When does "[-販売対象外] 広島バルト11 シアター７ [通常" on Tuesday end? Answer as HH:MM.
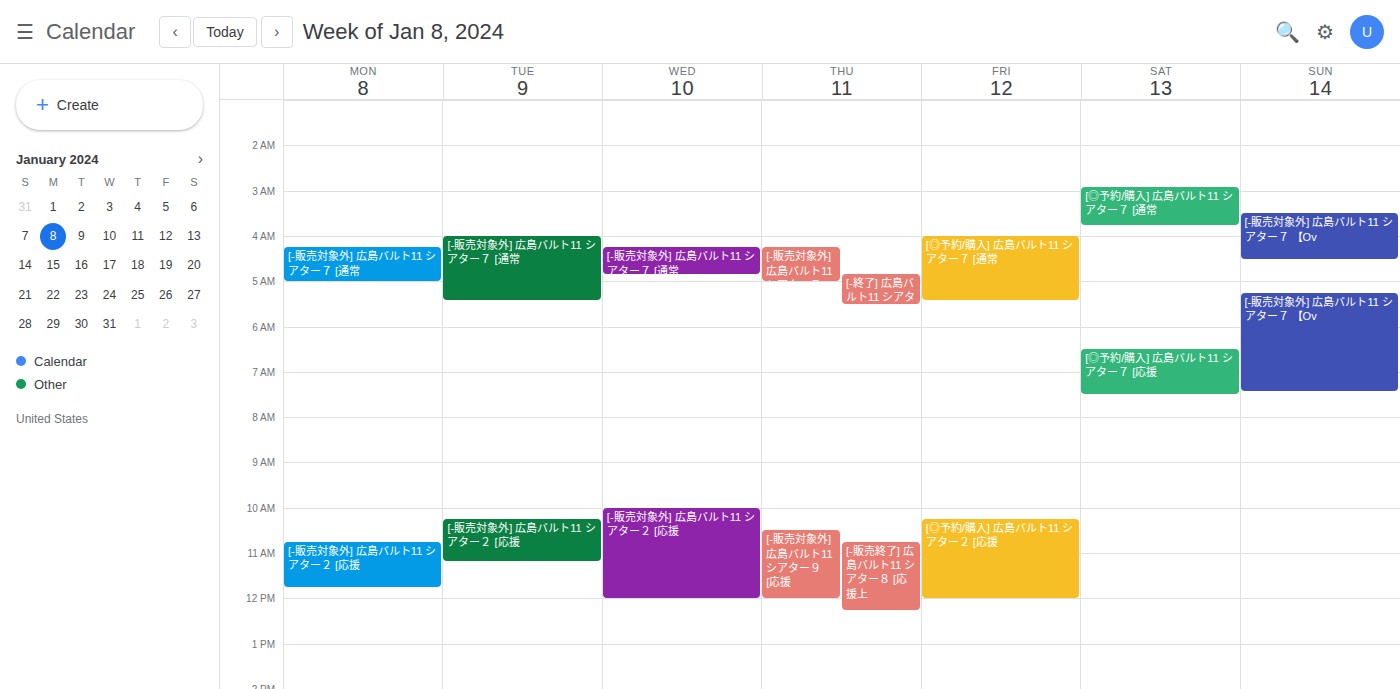
05:25